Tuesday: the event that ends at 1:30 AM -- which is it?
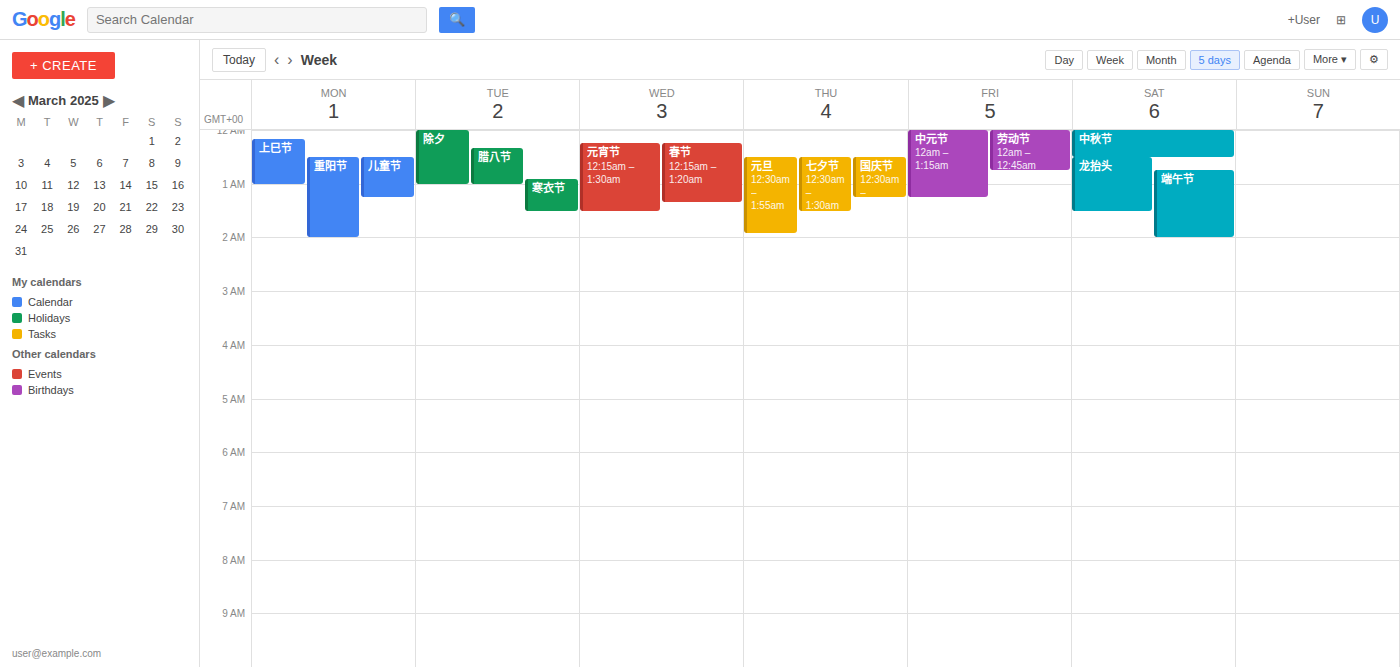
"寒衣节"